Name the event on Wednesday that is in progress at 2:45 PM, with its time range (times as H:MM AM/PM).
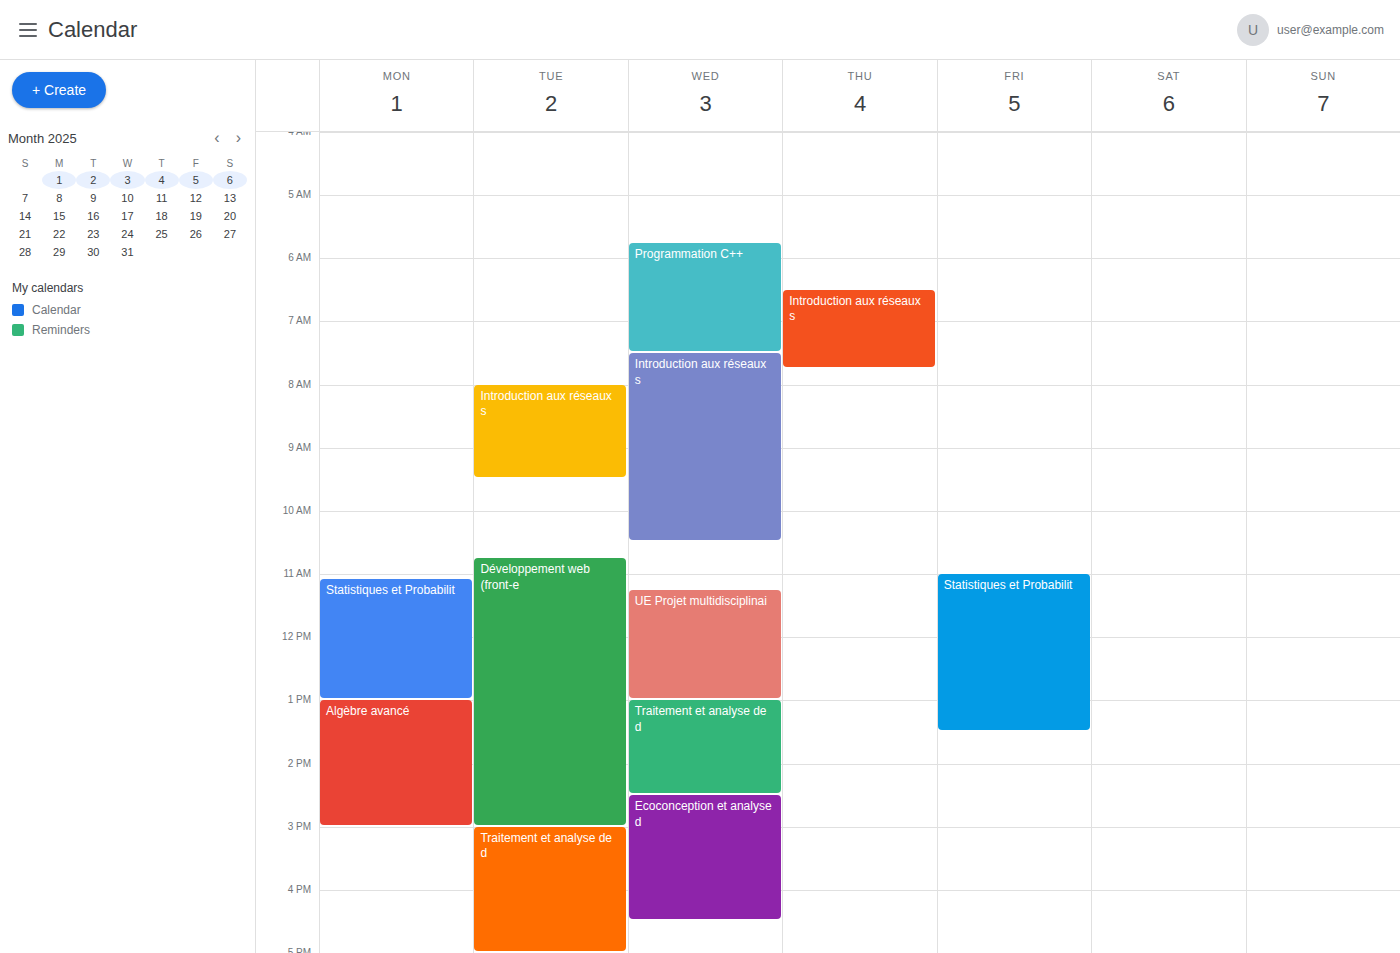
"Ecoconception et analyse d", 2:30 PM to 4:30 PM